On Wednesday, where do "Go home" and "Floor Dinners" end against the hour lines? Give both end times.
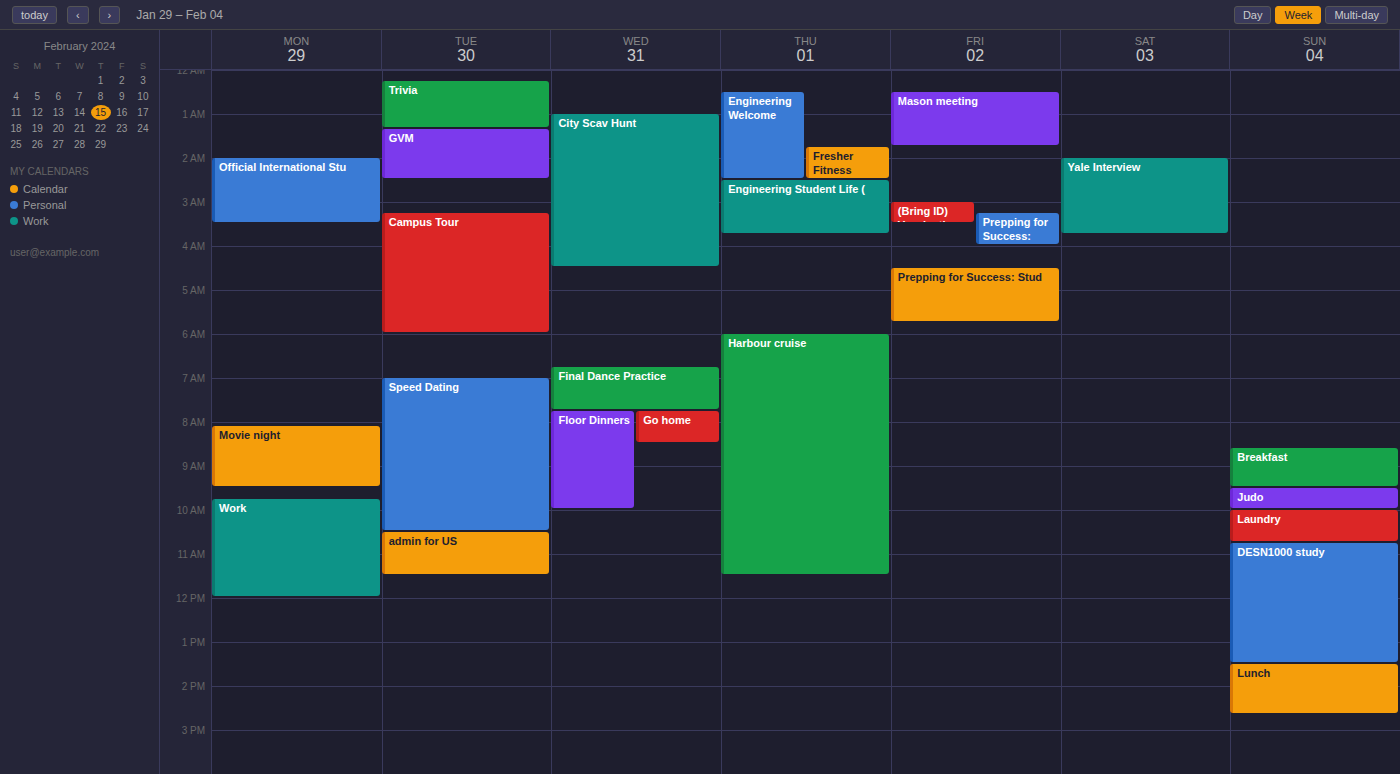
"Go home": 8:30 AM, halfway between the 8 AM and 9 AM lines. "Floor Dinners": 10:00 AM, exactly on the 10 AM line.